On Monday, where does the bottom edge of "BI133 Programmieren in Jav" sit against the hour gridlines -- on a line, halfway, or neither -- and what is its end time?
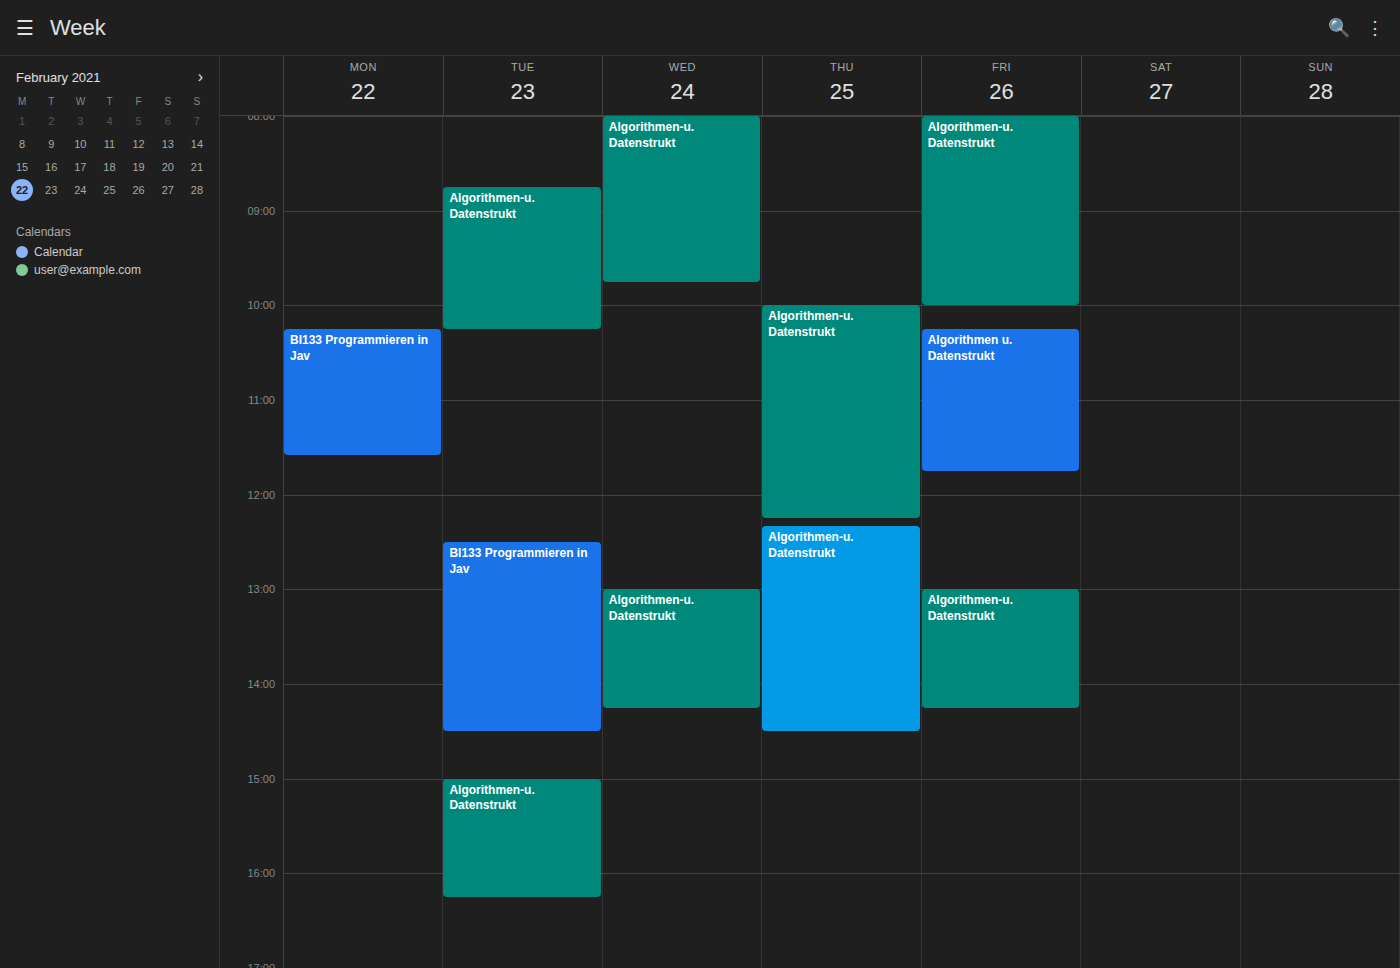
11:35 AM -- neither: 35 minutes below the 11 AM line and 25 minutes above the 12 PM line.